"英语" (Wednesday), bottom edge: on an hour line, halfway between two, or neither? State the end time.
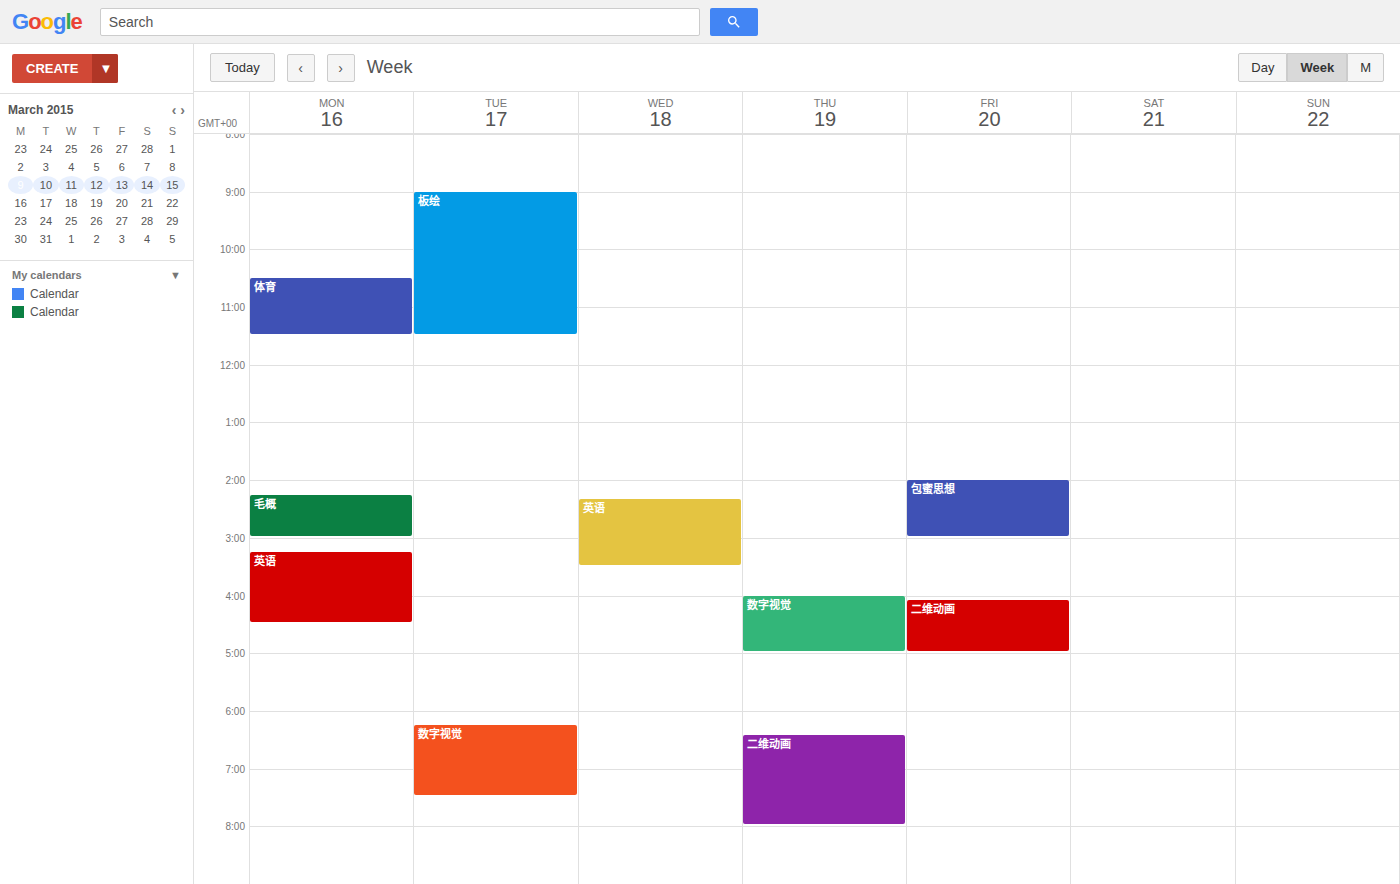
15:30 -- halfway between the 15:00 and 16:00 lines.